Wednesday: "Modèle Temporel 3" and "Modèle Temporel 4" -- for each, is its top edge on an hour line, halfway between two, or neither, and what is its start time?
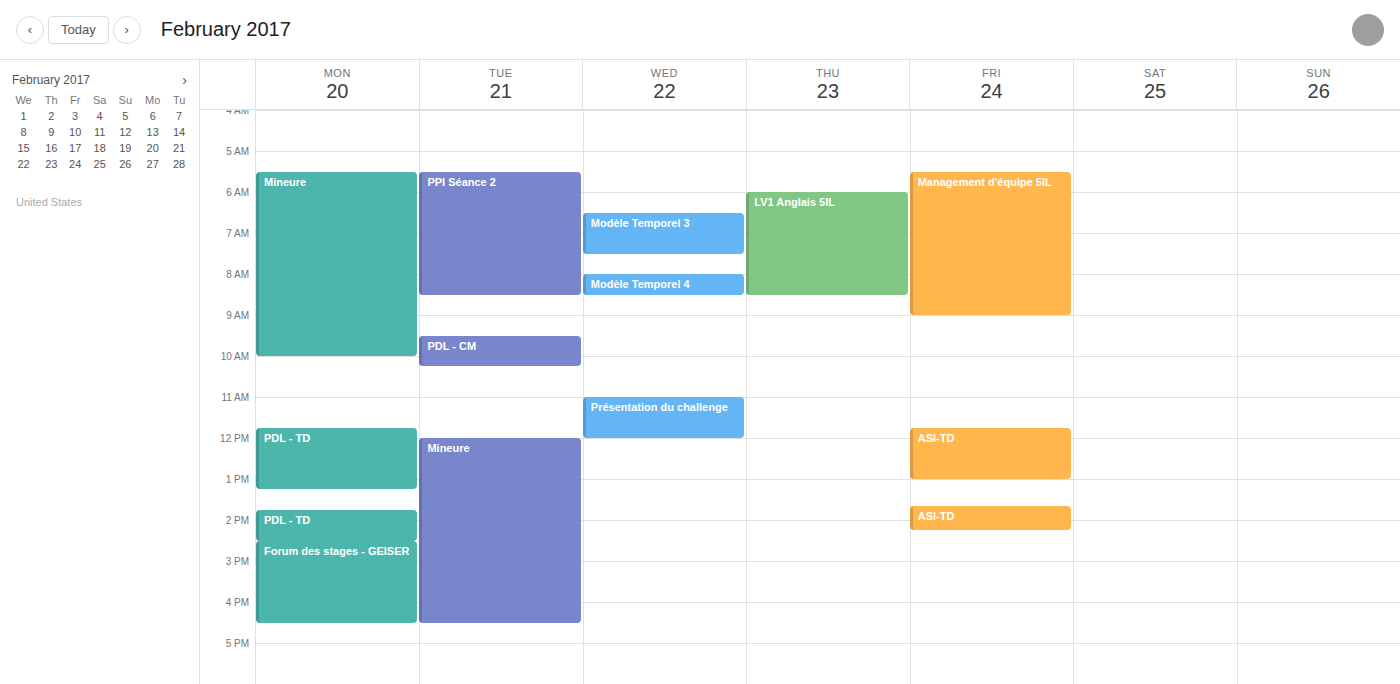
"Modèle Temporel 3": 6:30 AM, halfway between the 6 AM and 7 AM lines. "Modèle Temporel 4": 8:00 AM, exactly on the 8 AM line.